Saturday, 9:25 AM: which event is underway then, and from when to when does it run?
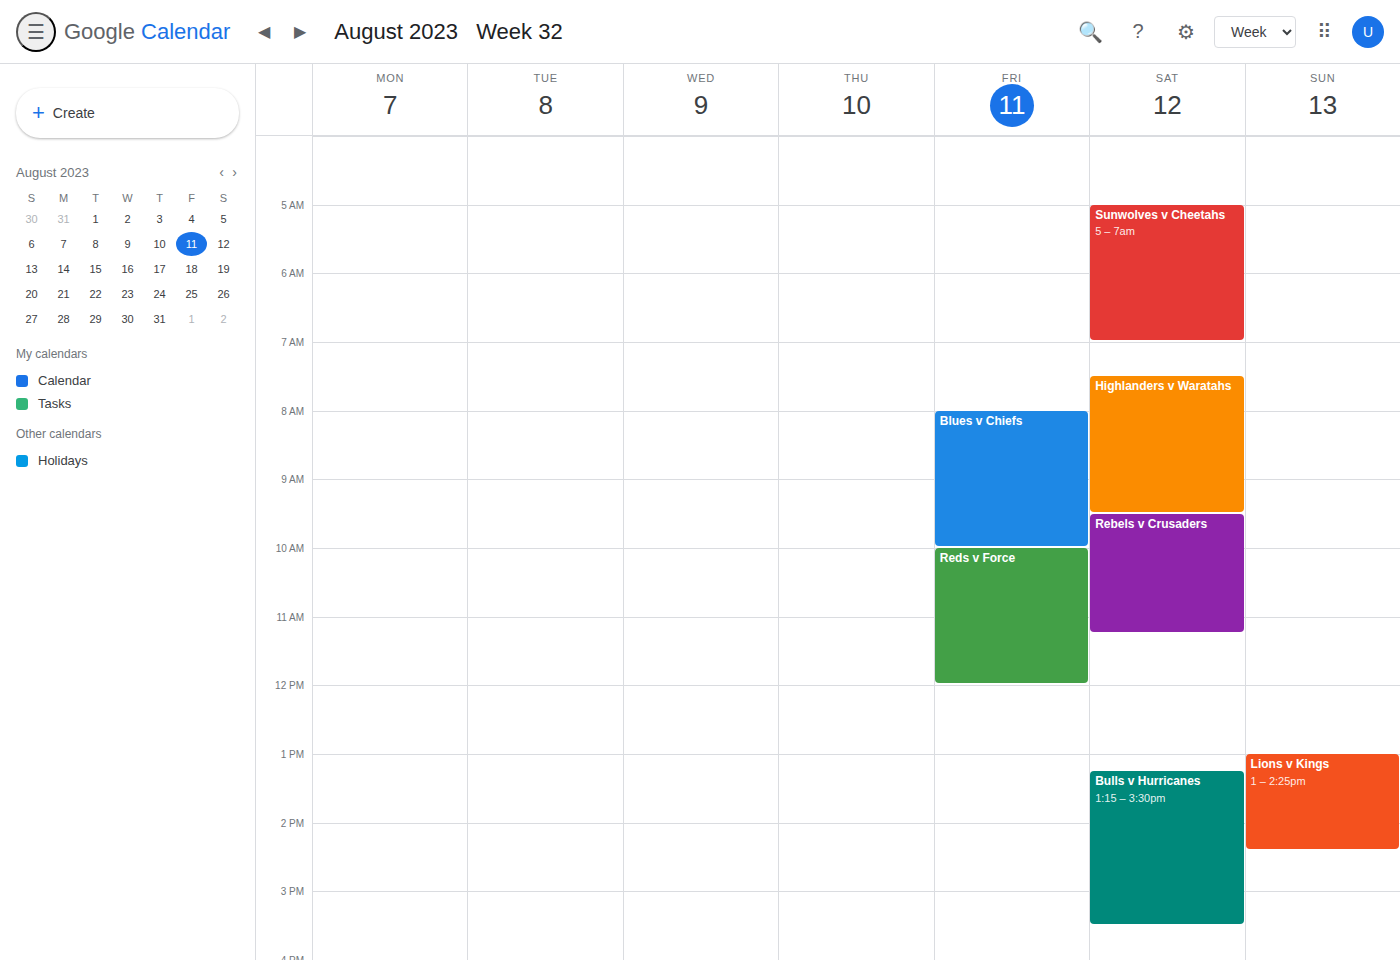
"Highlanders v Waratahs", 7:30 AM to 9:30 AM